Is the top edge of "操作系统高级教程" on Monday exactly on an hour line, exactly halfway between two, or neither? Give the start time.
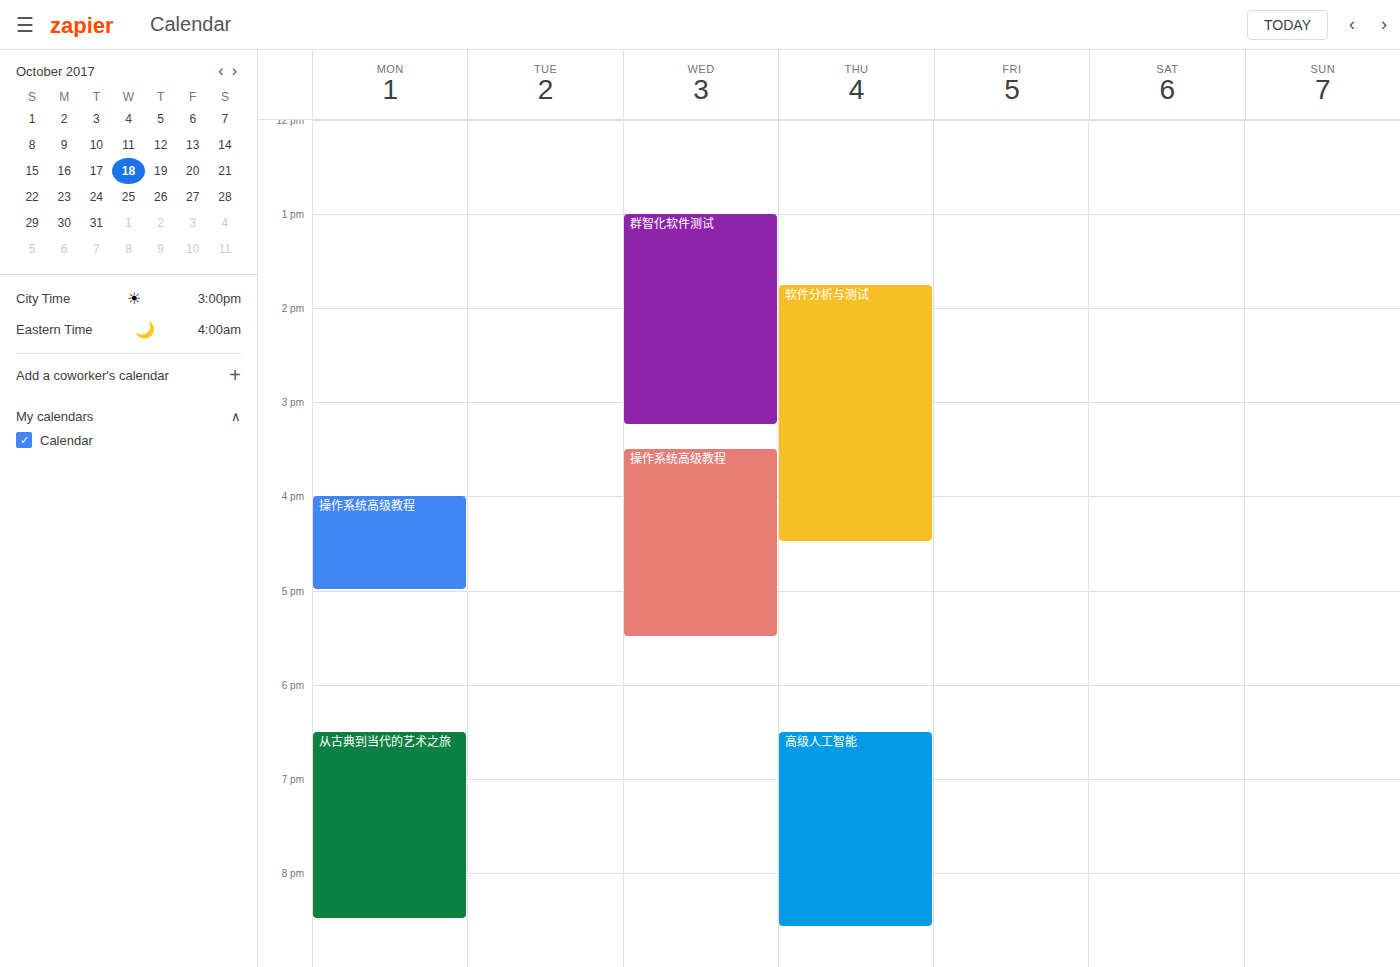
4:00 PM -- exactly on the 4 PM line.